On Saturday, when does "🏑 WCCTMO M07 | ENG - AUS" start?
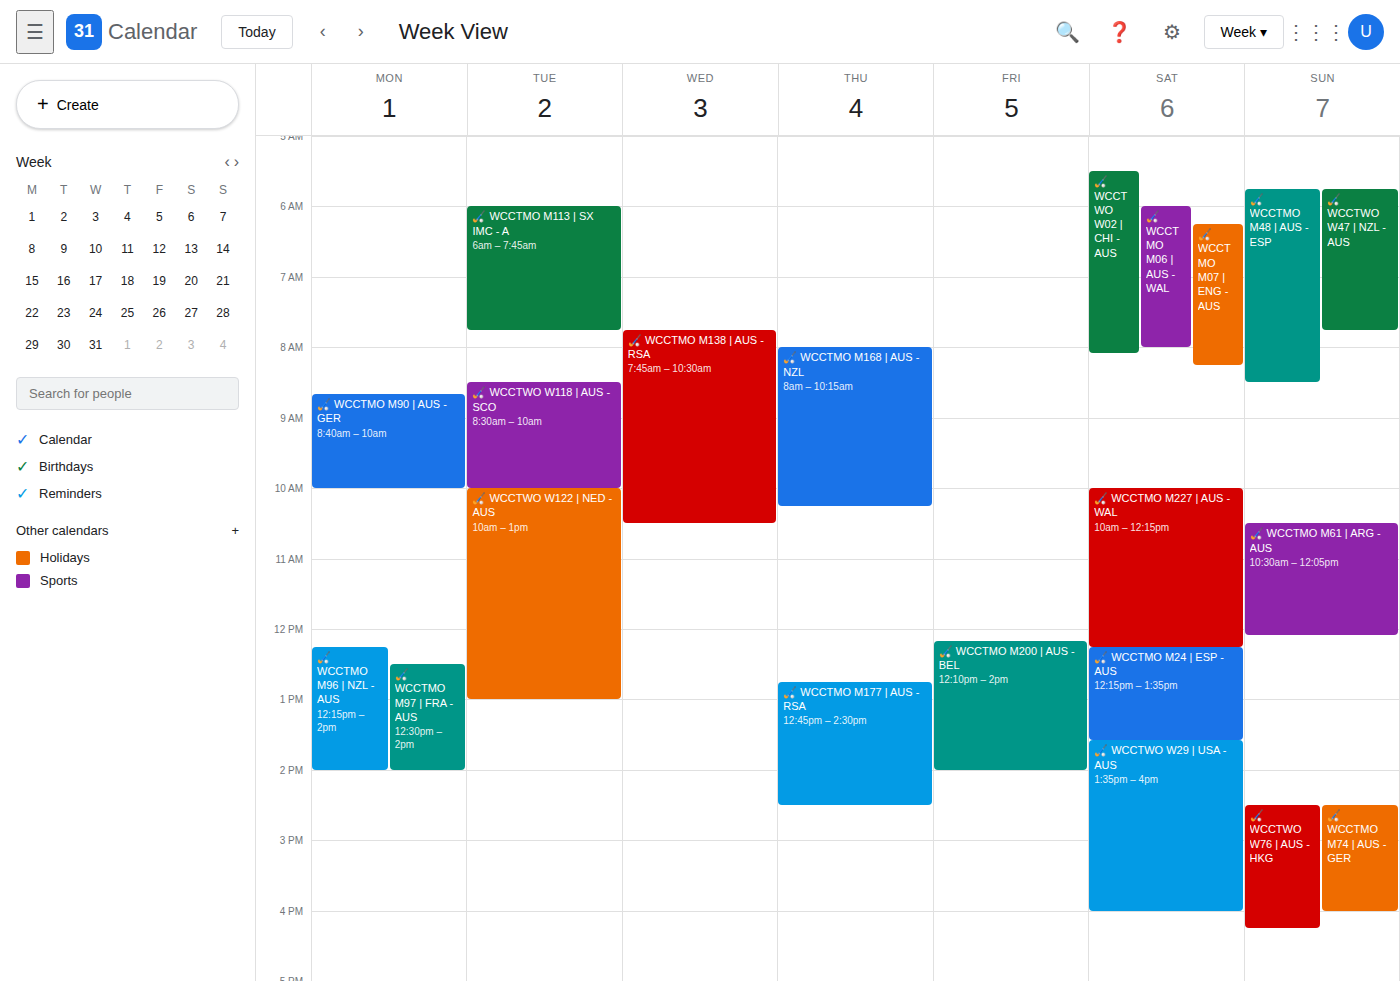
6:15 AM